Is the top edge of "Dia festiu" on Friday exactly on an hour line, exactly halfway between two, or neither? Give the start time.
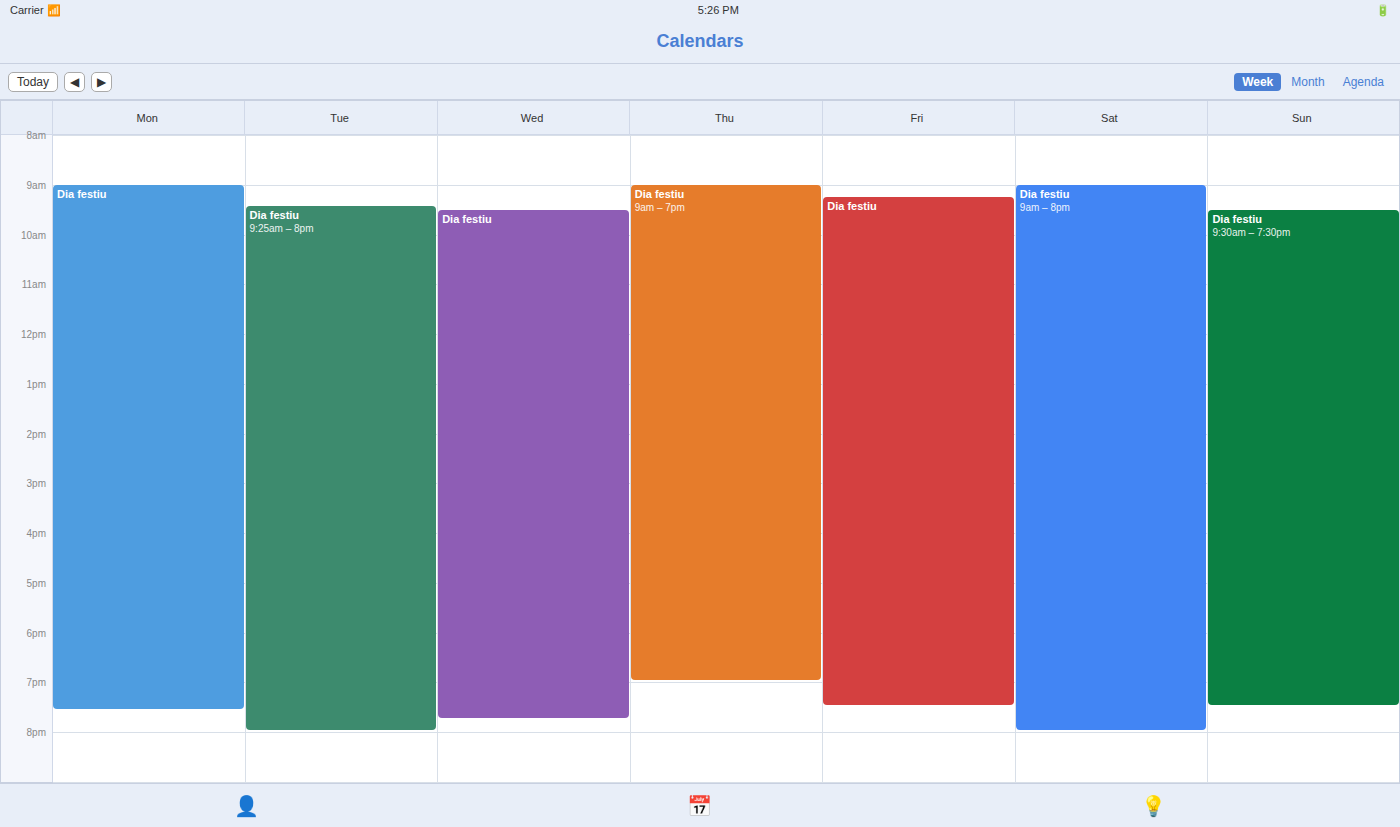
9:15 AM -- neither: a quarter of the way from the 9 AM line to the 10 AM line.